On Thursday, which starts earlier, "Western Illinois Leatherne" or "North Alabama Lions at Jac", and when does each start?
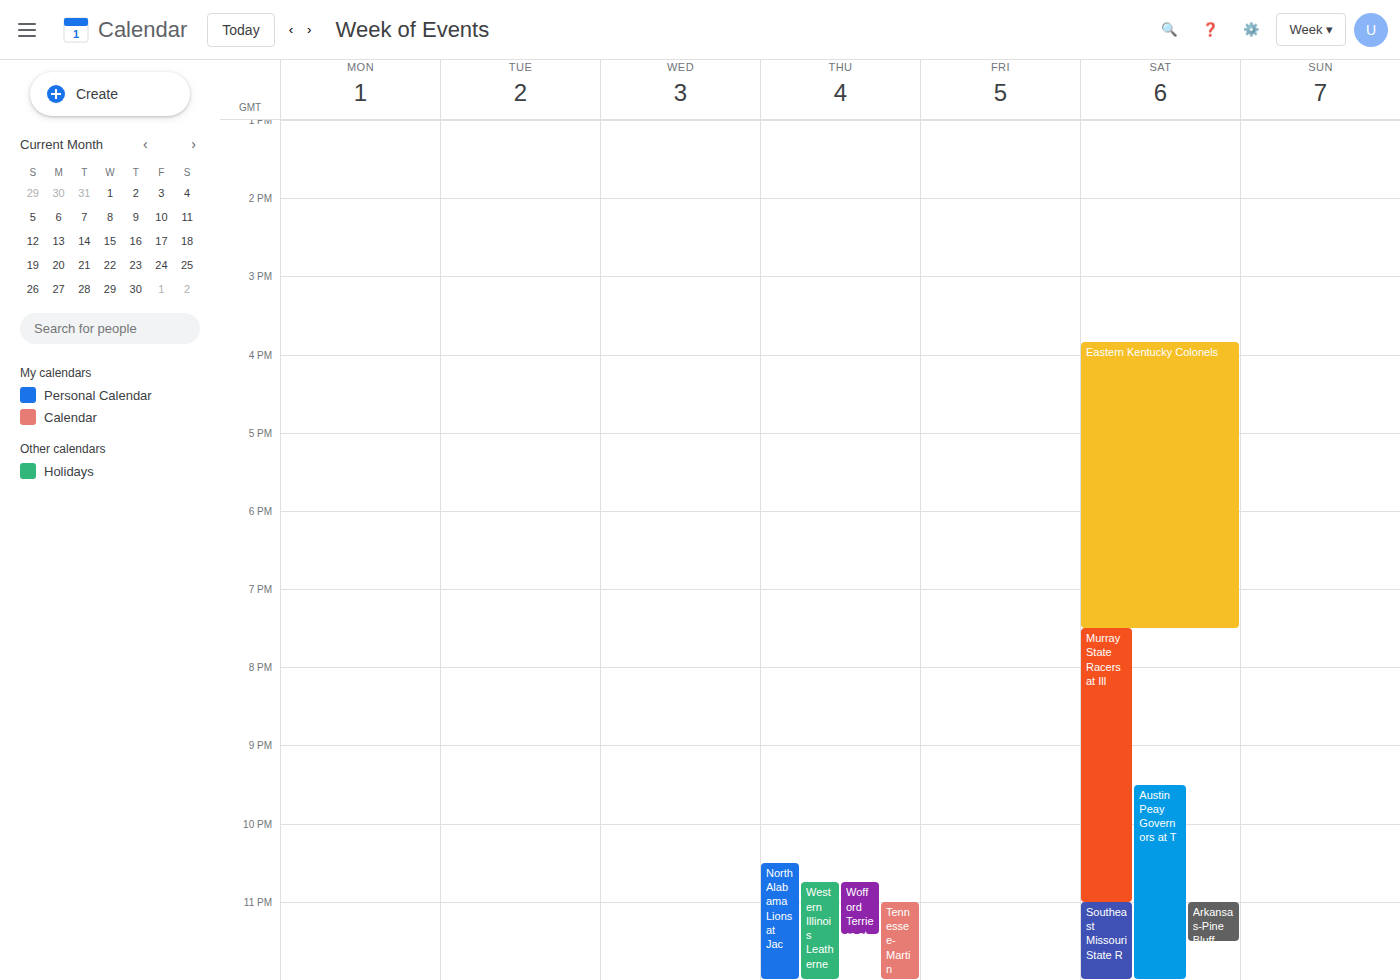
"North Alabama Lions at Jac" 22:30; "Western Illinois Leatherne" 22:45.